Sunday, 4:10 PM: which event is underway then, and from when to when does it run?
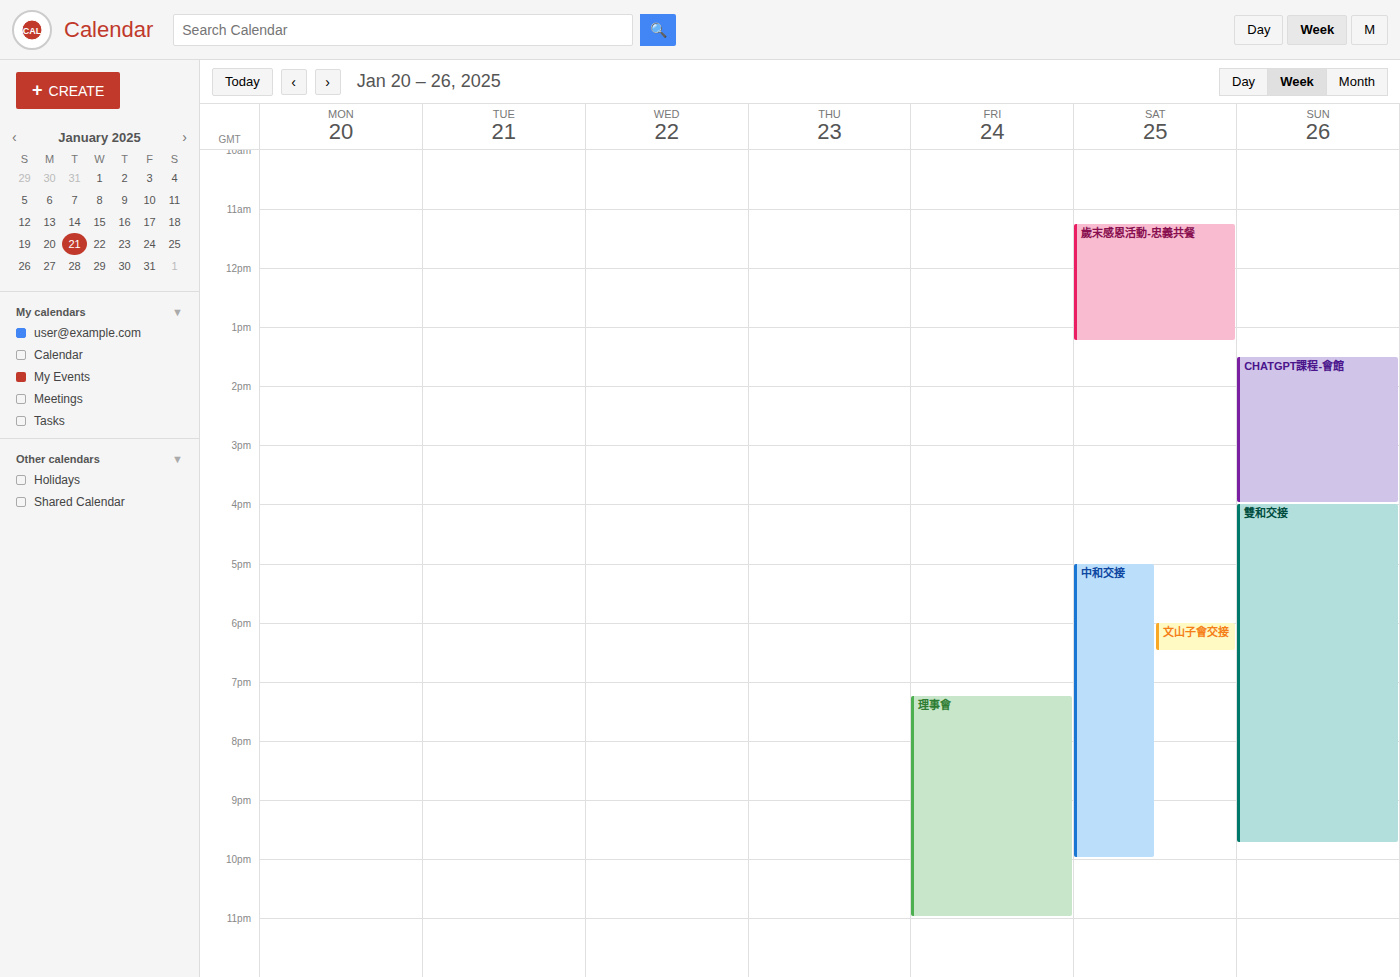
"雙和交接", 4:00 PM to 9:45 PM